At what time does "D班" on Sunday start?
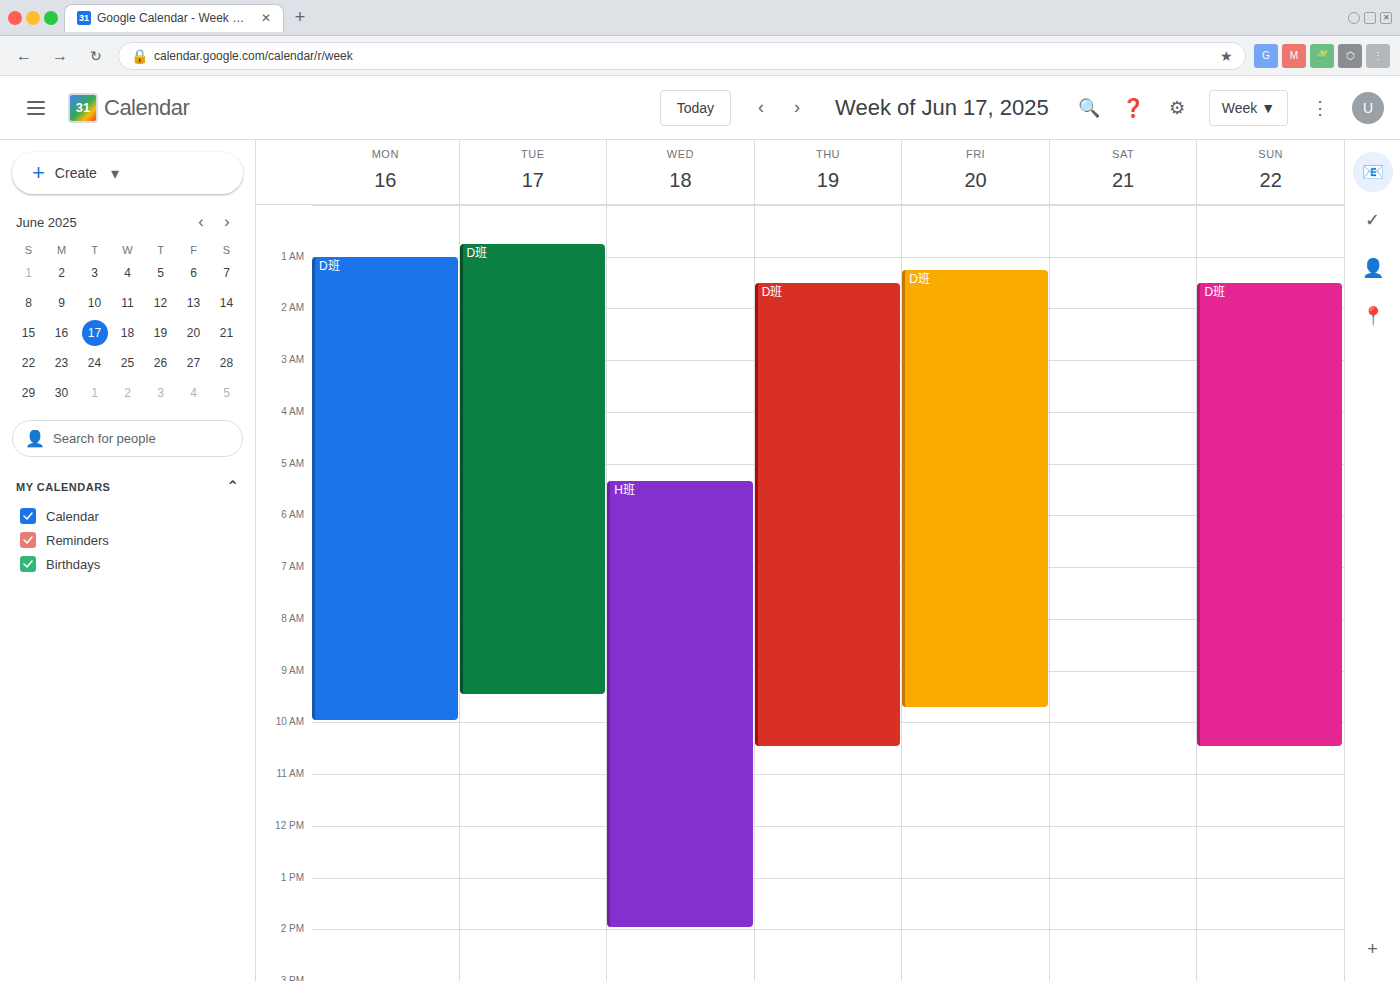
1:30 AM